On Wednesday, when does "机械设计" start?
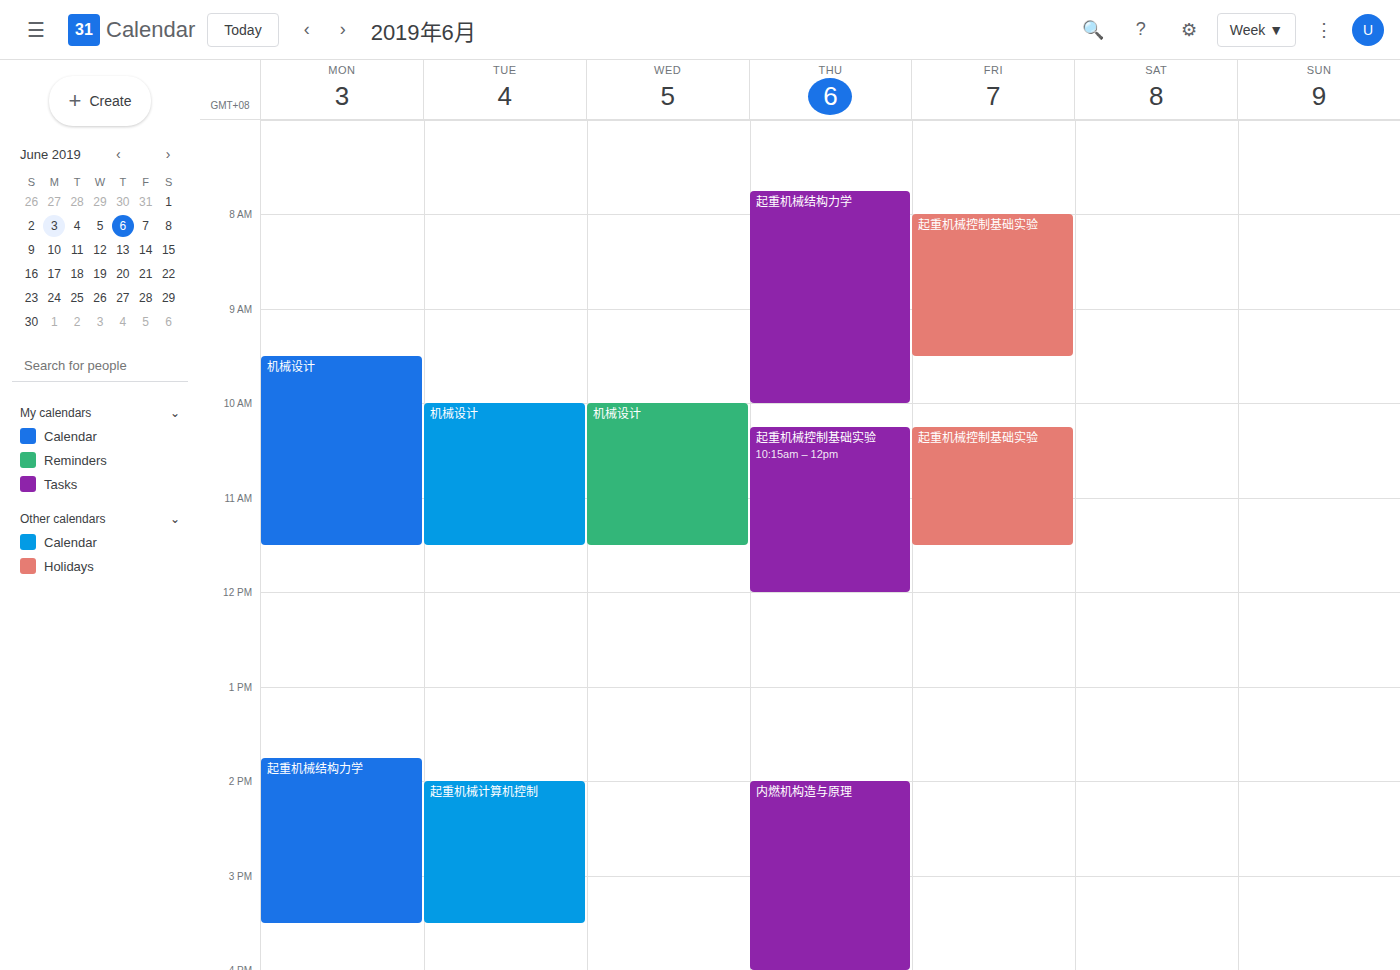
10:00 AM